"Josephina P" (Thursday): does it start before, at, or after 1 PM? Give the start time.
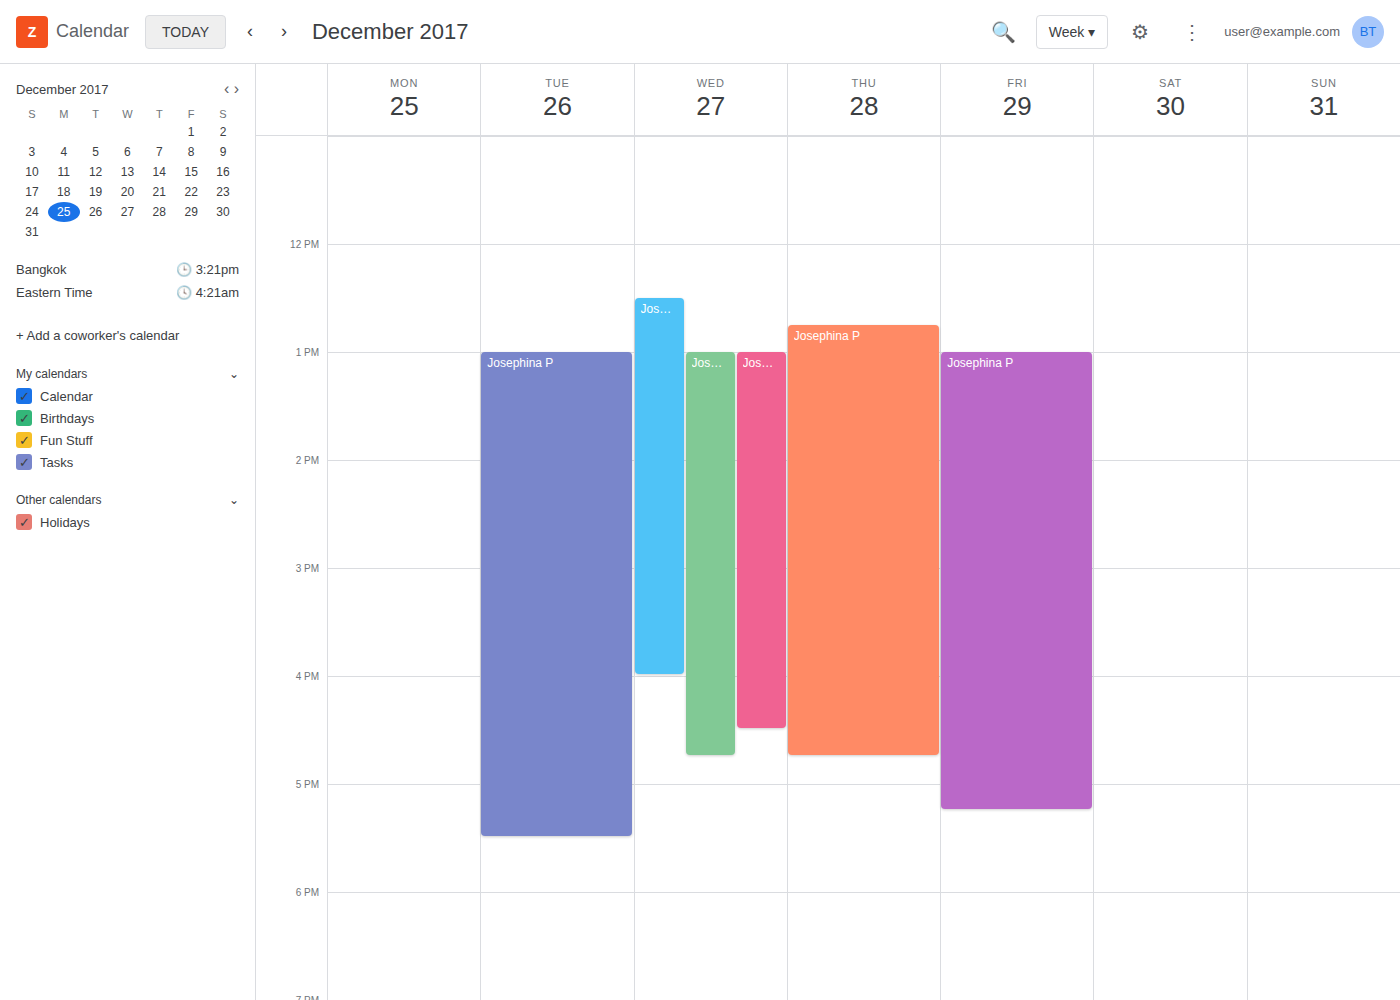
12:45 PM -- before 1 PM, 15 minutes above the 1 PM line.